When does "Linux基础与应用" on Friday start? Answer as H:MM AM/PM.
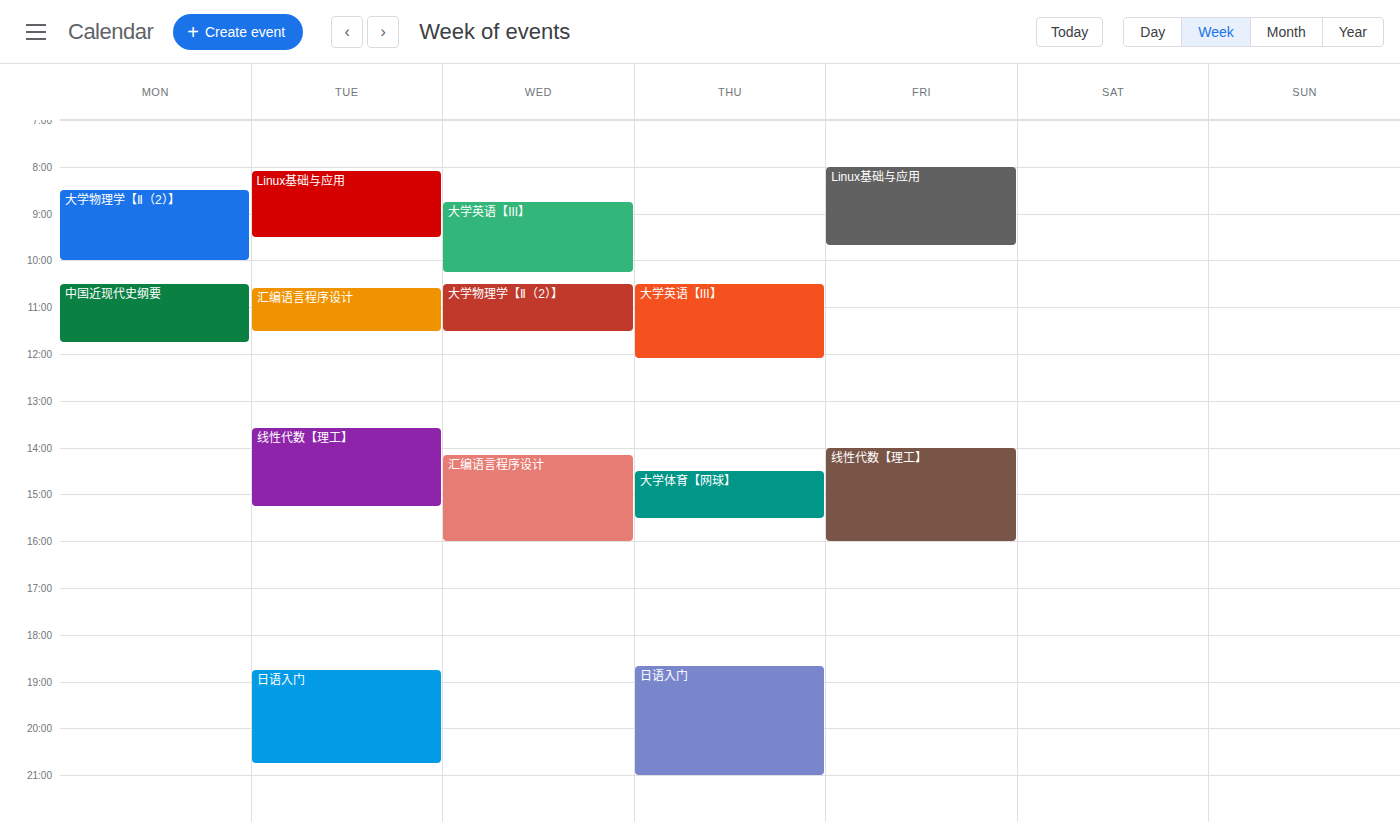
8:00 AM